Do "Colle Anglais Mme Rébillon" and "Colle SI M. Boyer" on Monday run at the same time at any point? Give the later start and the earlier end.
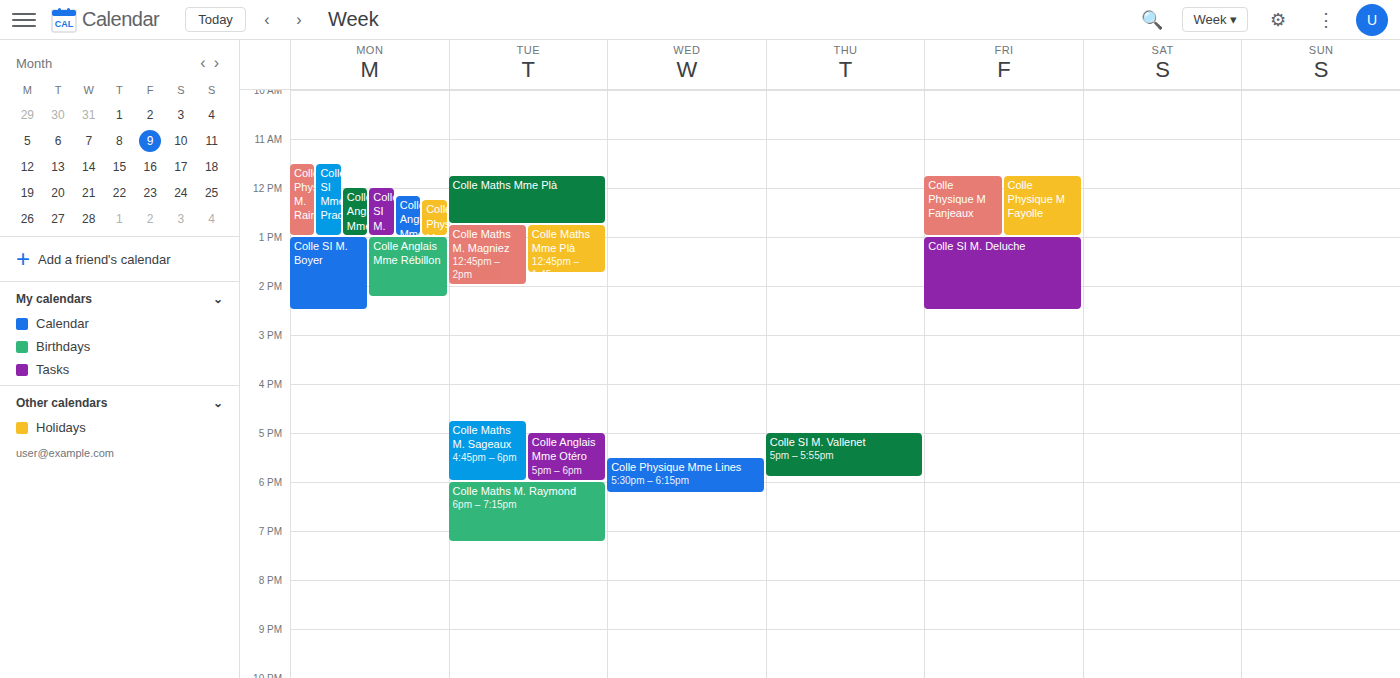
"Colle Anglais Mme Rébillon" runs 1:00 PM to 2:15 PM, inside "Colle SI M. Boyer" -- they overlap.